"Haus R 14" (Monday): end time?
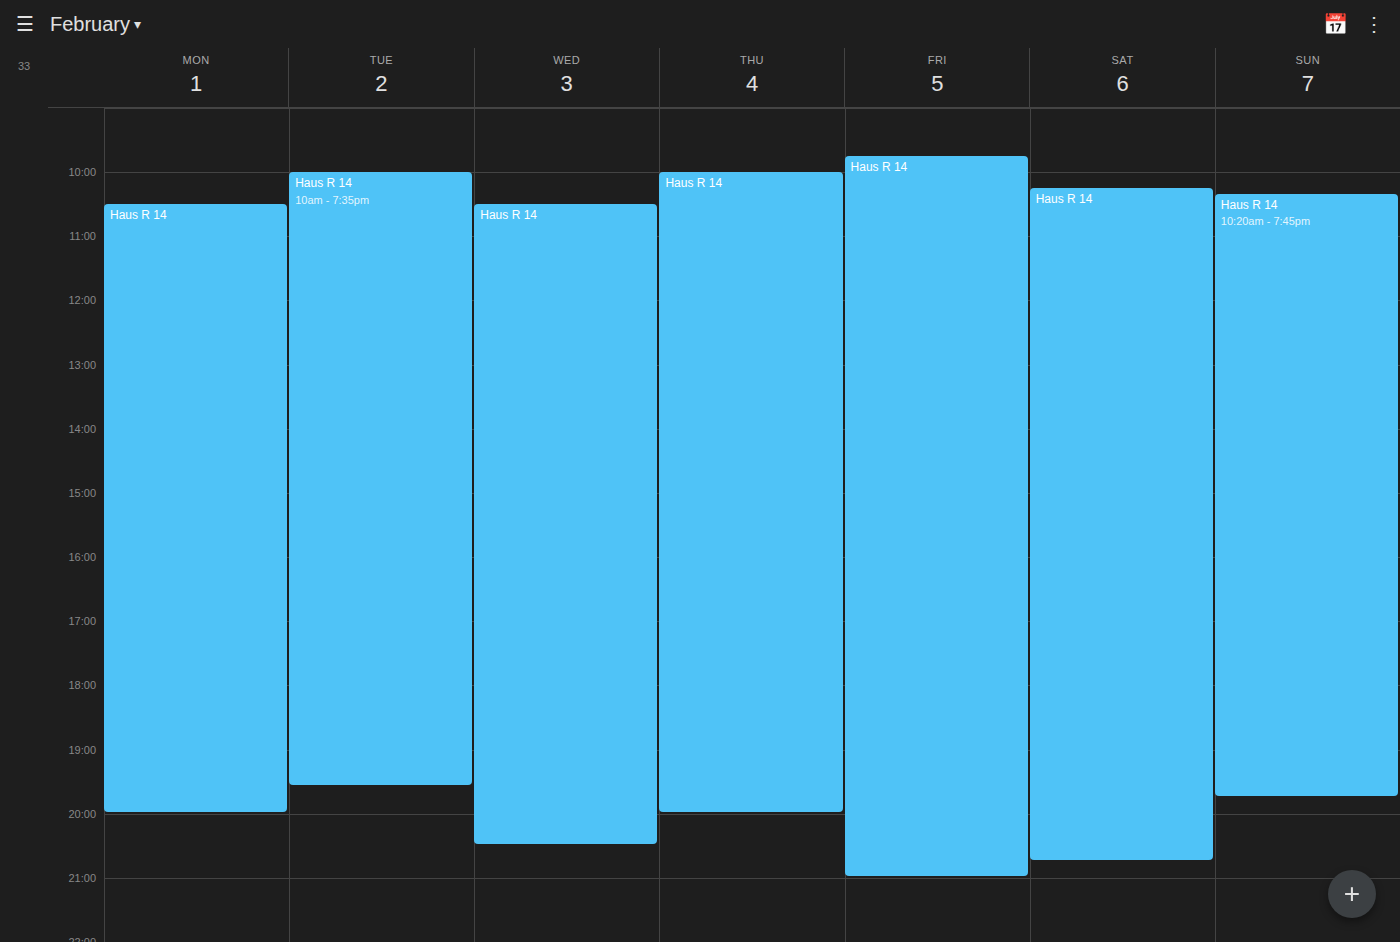
8:00 PM